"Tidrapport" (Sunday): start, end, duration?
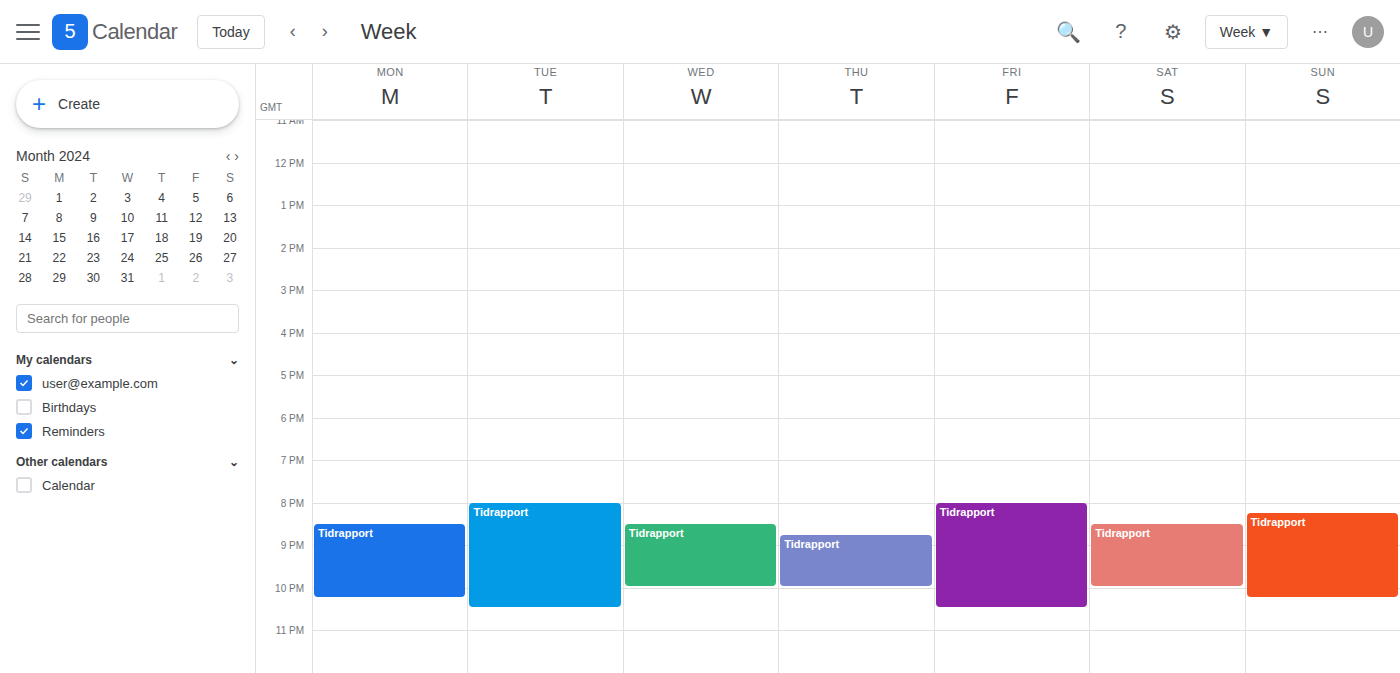
8:15 PM to 10:15 PM, 2 hours